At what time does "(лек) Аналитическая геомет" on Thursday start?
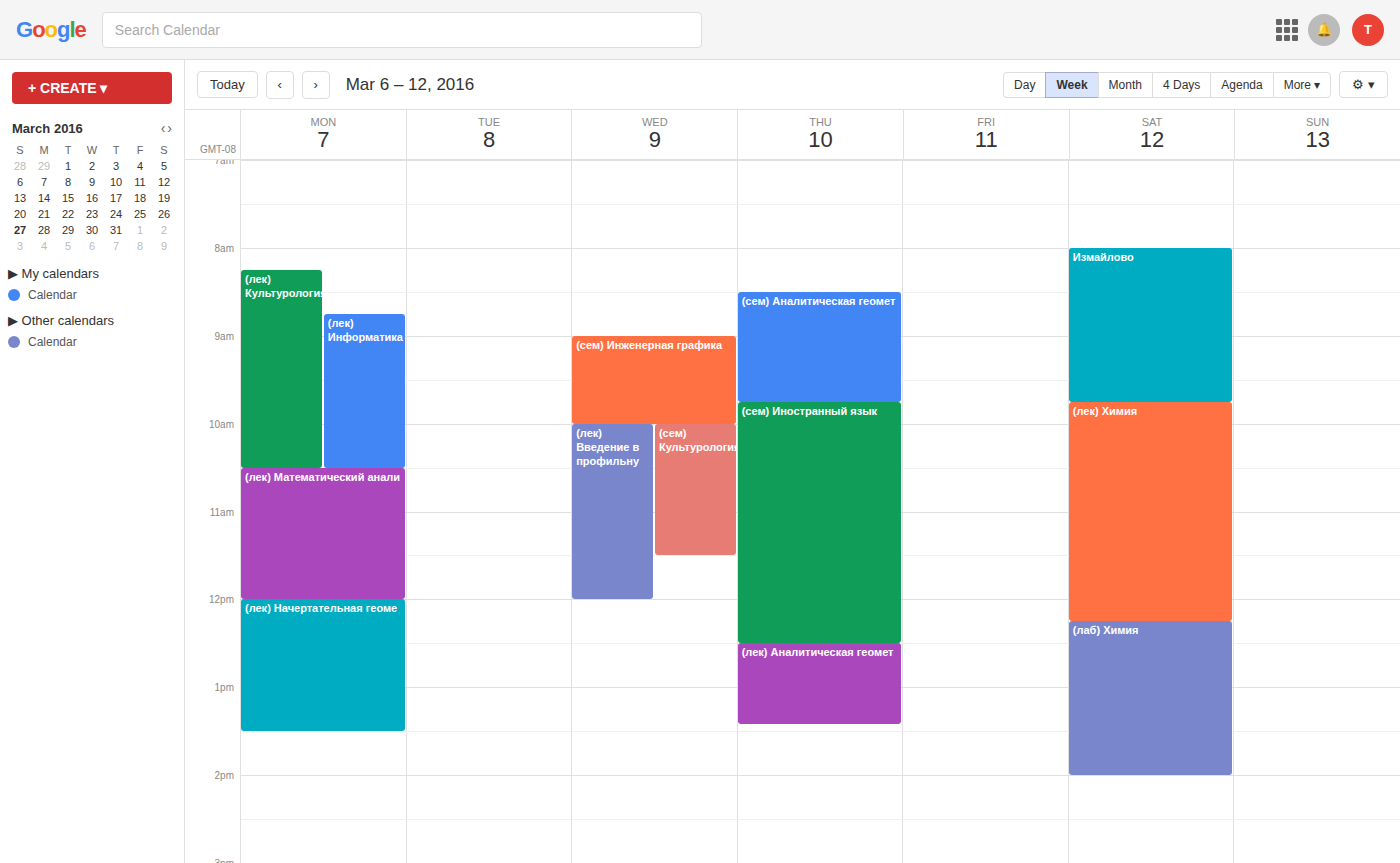
12:30 PM